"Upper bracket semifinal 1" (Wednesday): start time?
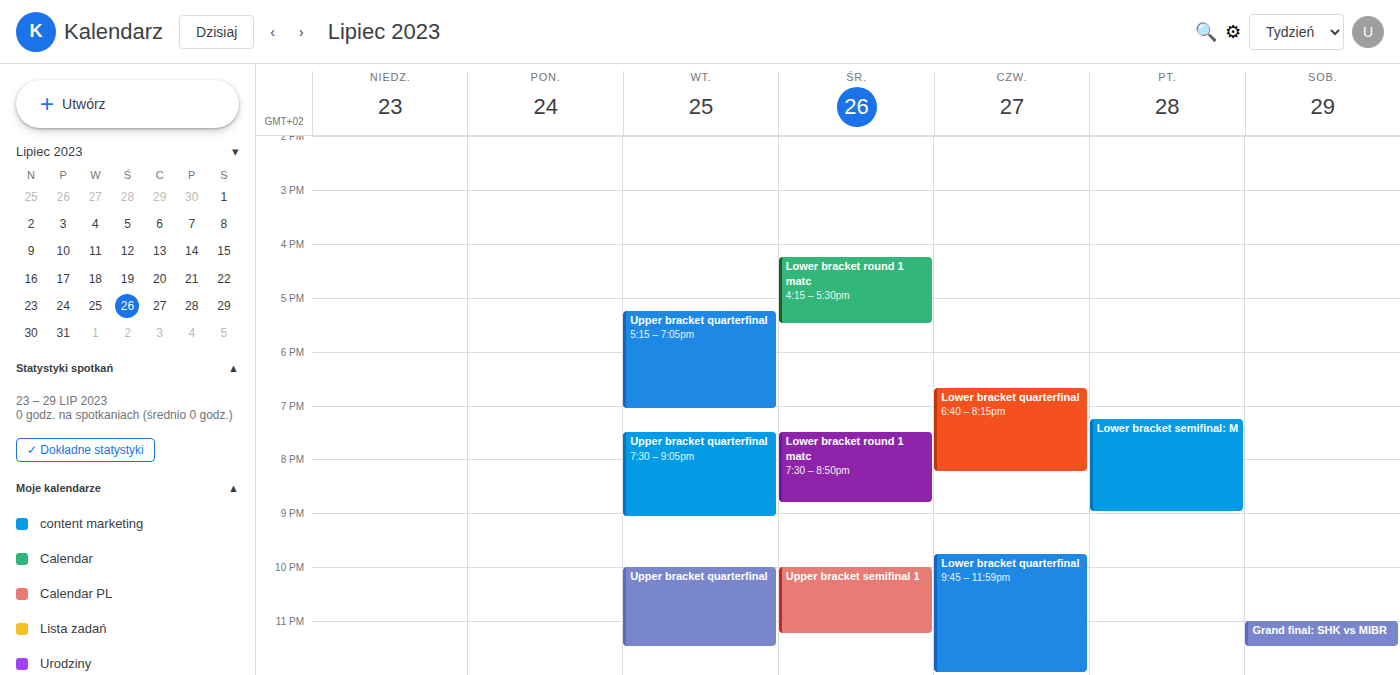
10:00 PM